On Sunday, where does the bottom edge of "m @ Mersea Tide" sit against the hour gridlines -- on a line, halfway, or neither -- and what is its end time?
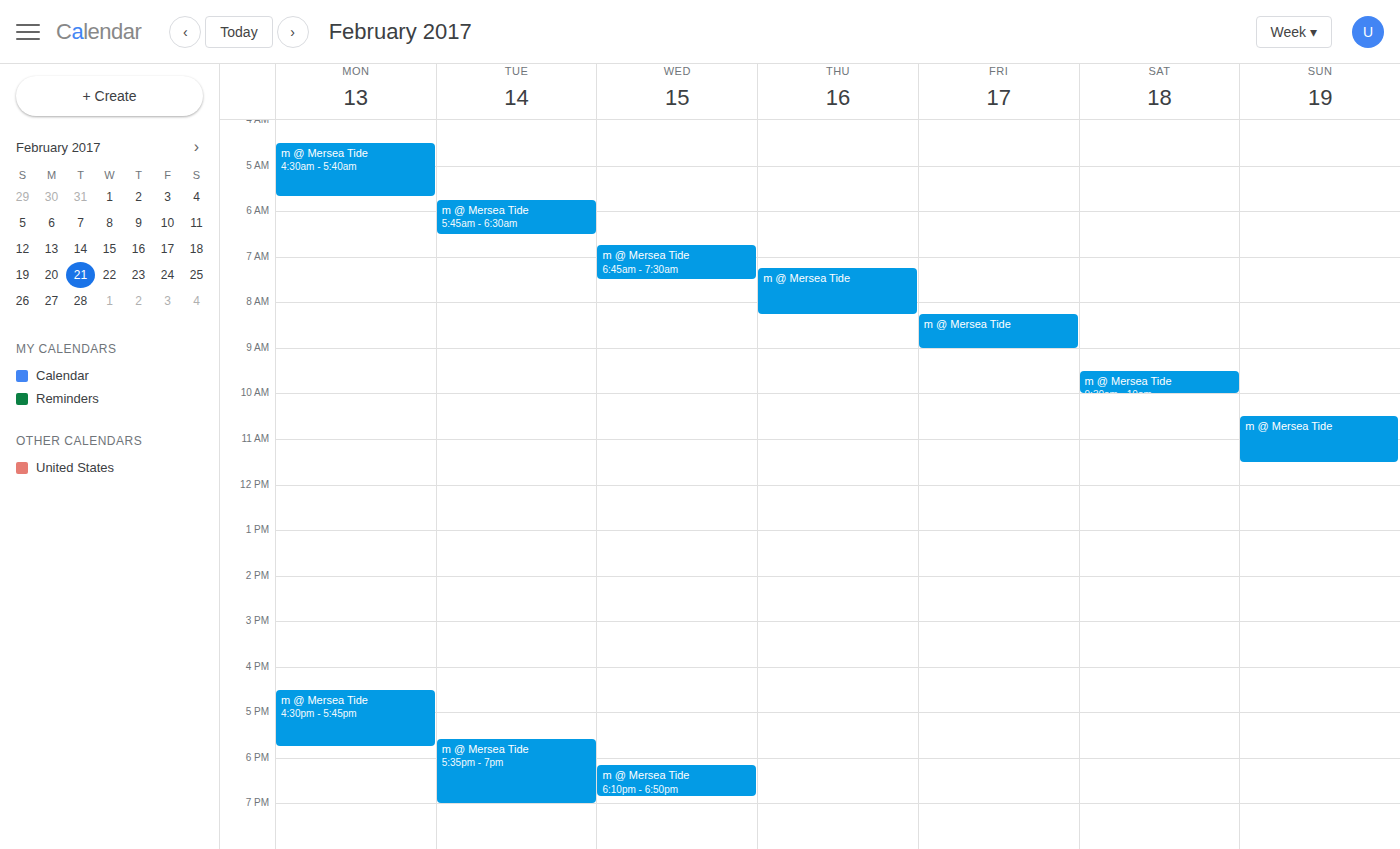
11:30 AM -- halfway between the 11 AM and 12 PM lines.